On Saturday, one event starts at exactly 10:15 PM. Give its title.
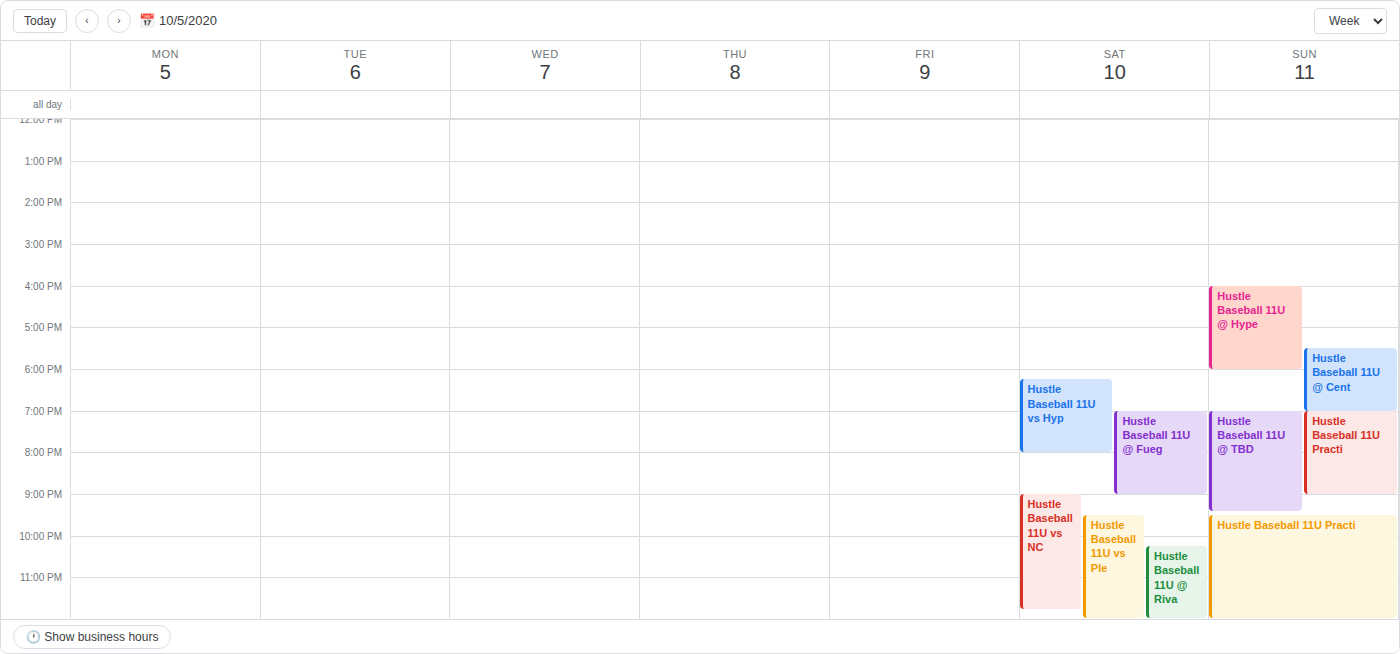
"Hustle Baseball 11U @ Riva"